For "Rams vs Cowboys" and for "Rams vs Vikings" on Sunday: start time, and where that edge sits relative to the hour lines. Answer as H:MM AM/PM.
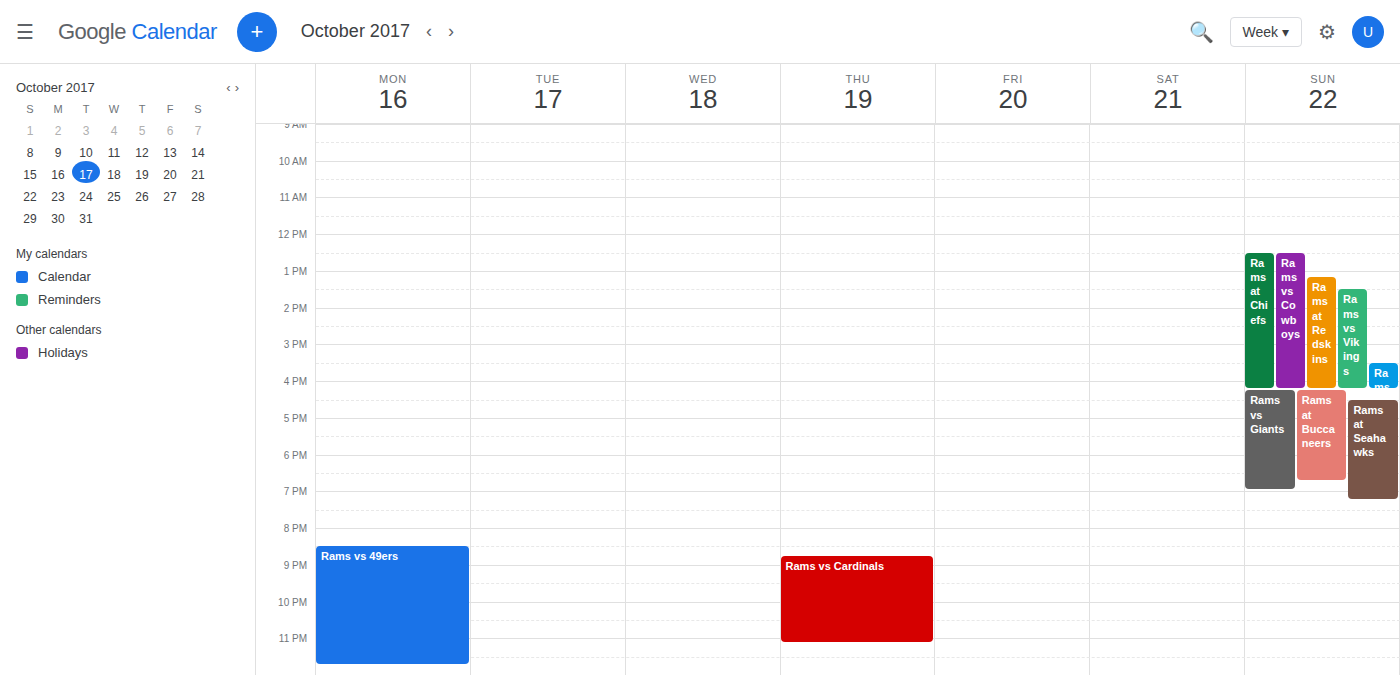
"Rams vs Cowboys": 12:30 PM, halfway between the 12 PM and 1 PM lines. "Rams vs Vikings": 1:30 PM, halfway between the 1 PM and 2 PM lines.